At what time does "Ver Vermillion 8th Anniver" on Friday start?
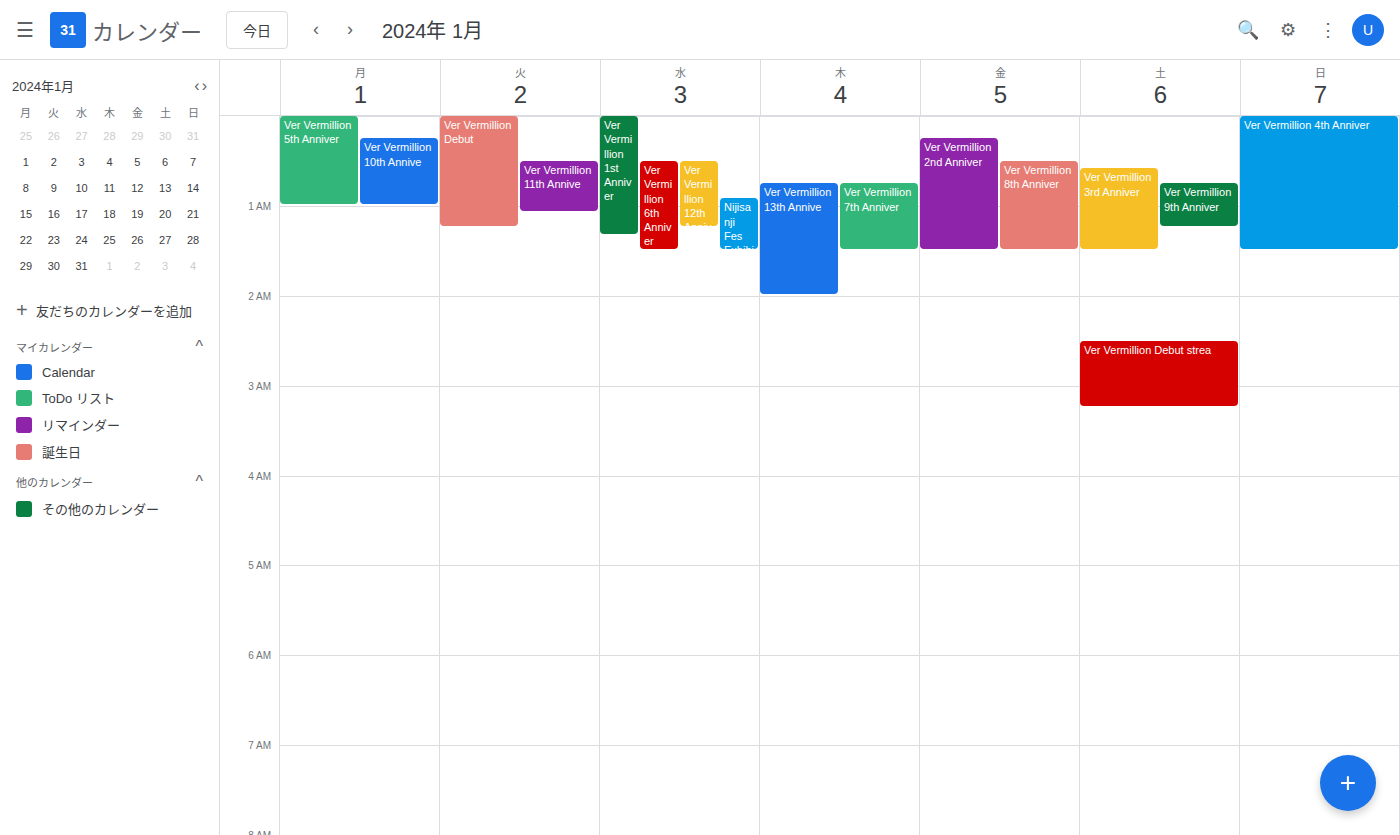
12:30 AM